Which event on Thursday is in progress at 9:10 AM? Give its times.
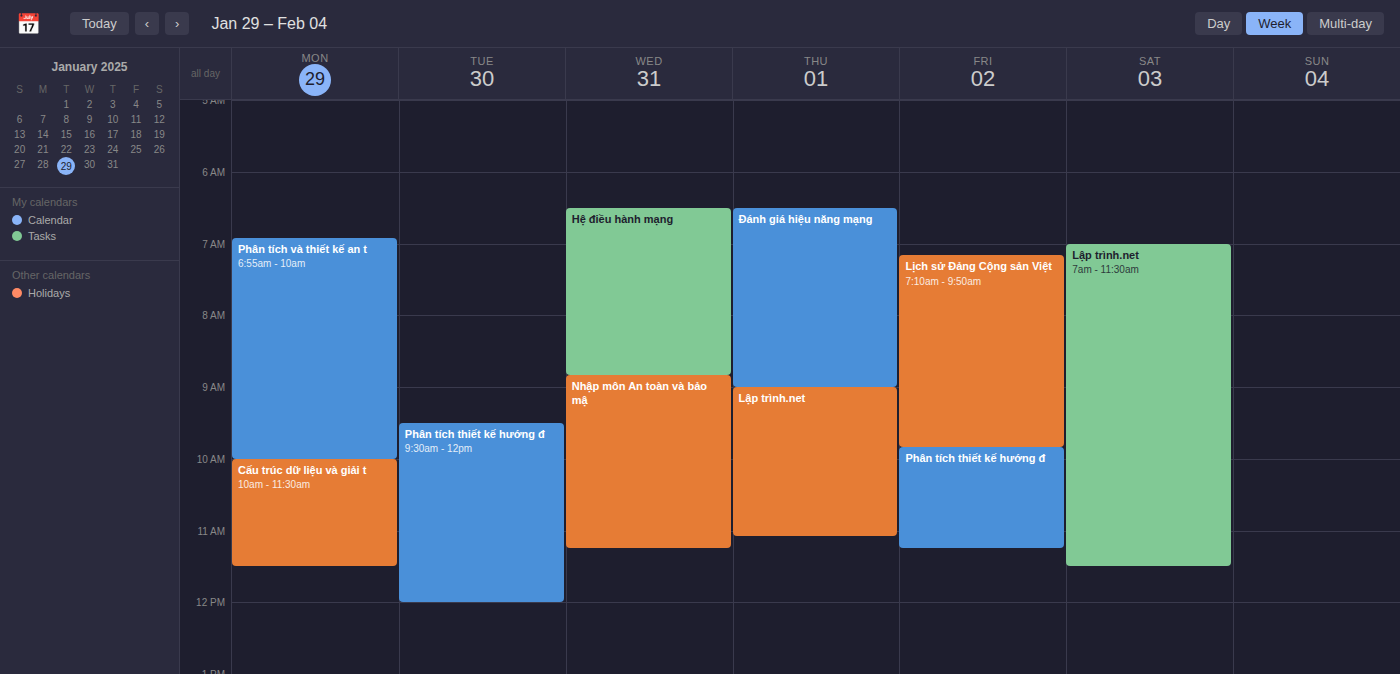
"Lập trình.net", 9:00 AM to 11:05 AM